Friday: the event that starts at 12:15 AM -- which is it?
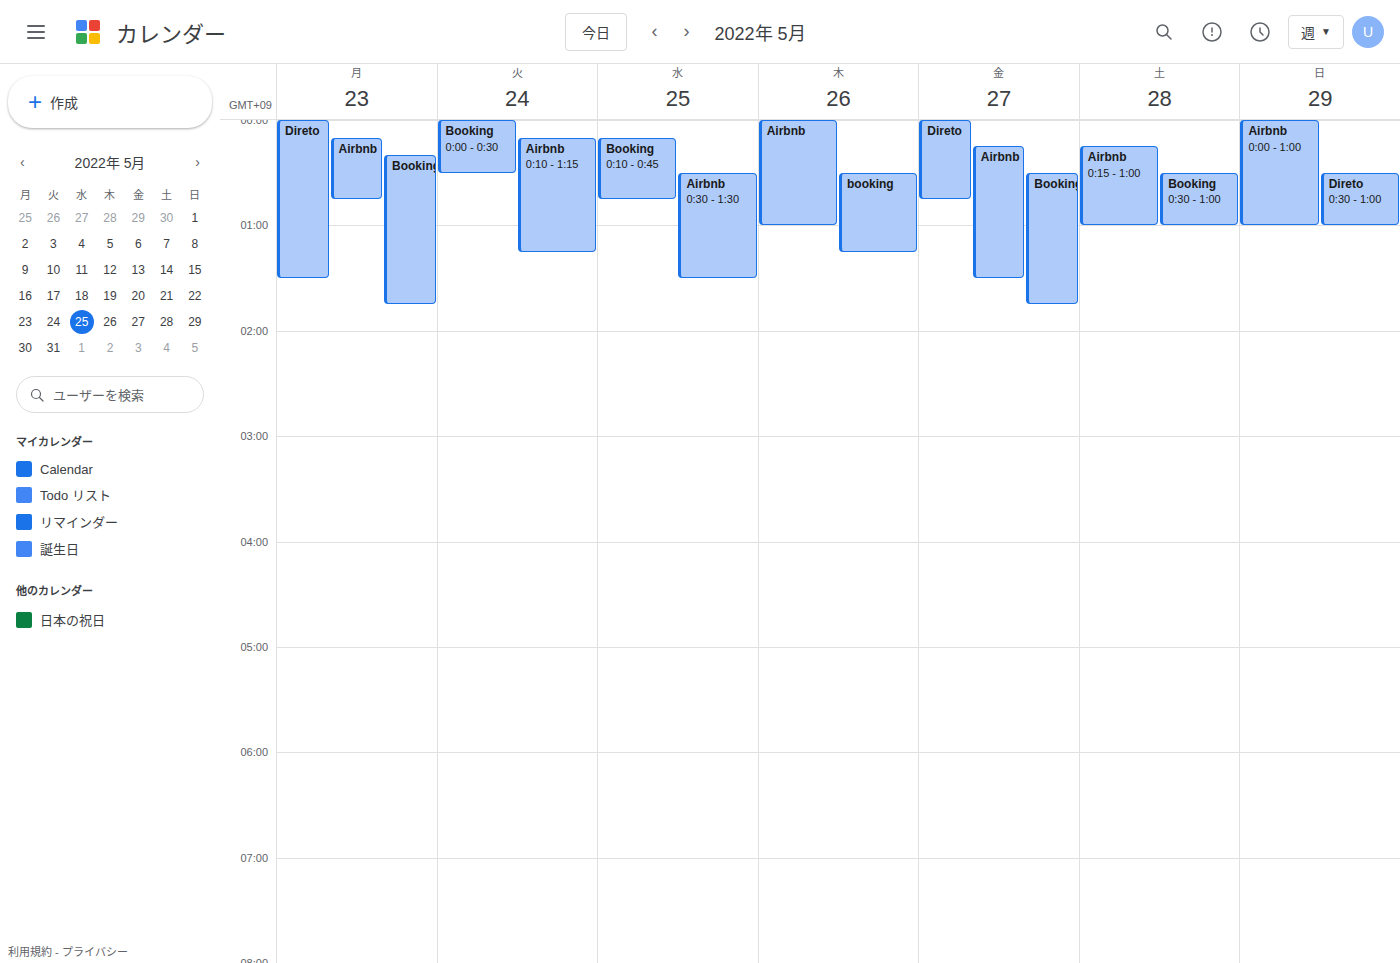
"Airbnb"